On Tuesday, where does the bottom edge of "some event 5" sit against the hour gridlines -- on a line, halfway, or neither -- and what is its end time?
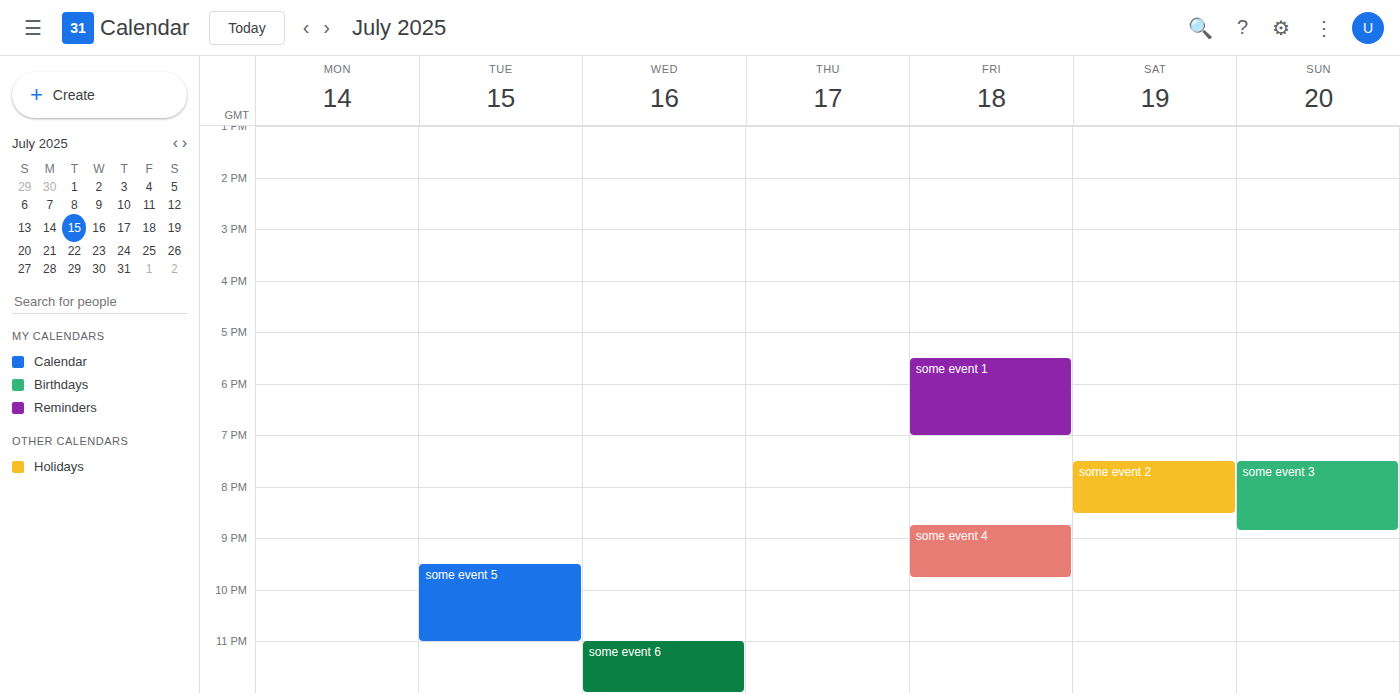
11:00 PM -- exactly on the 11 PM line.